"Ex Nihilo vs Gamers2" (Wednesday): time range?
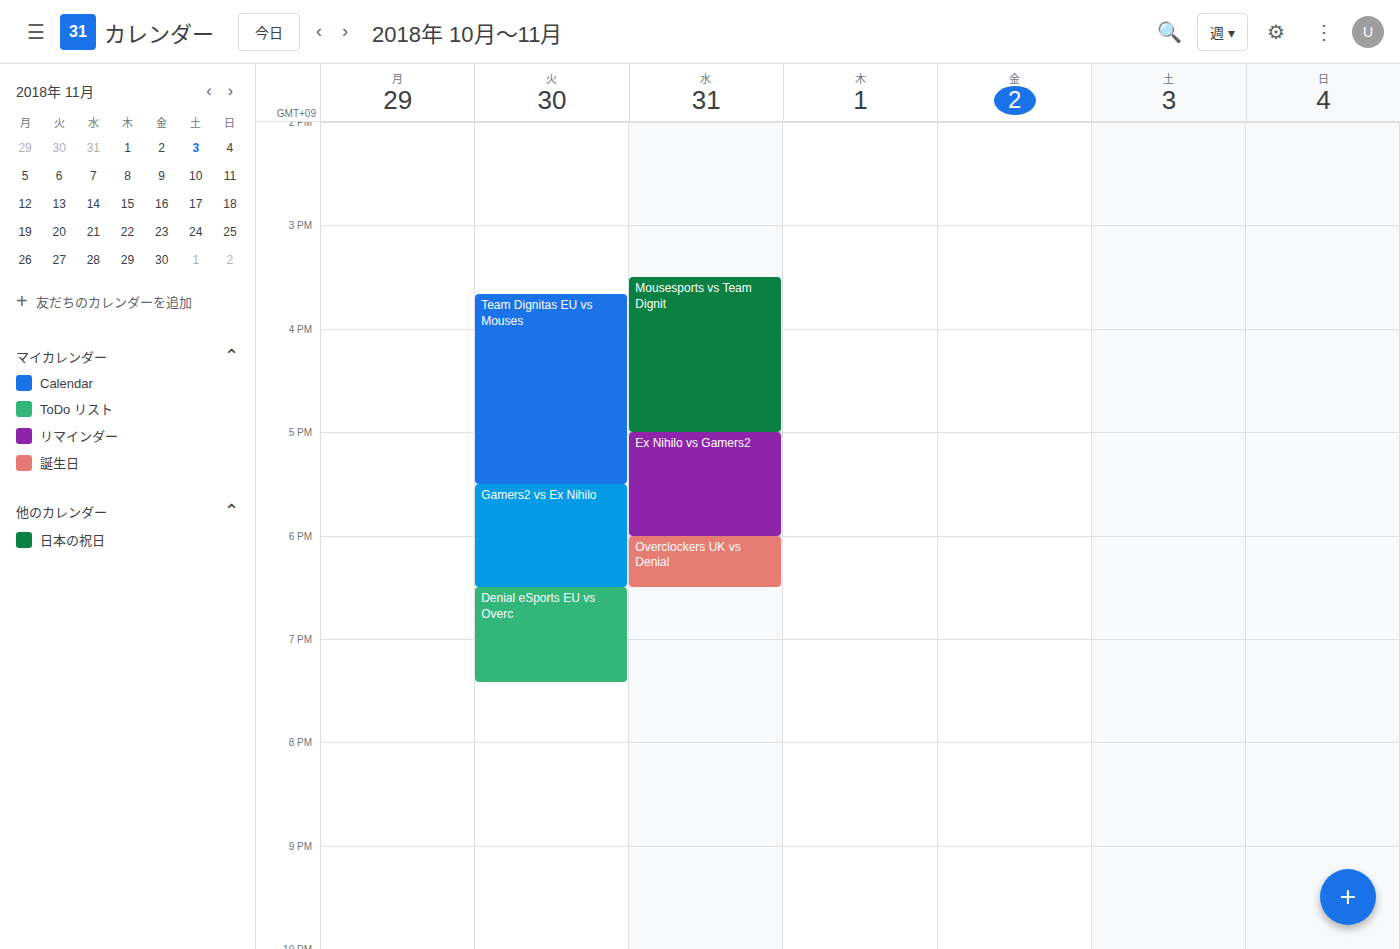
5:00 PM to 6:00 PM